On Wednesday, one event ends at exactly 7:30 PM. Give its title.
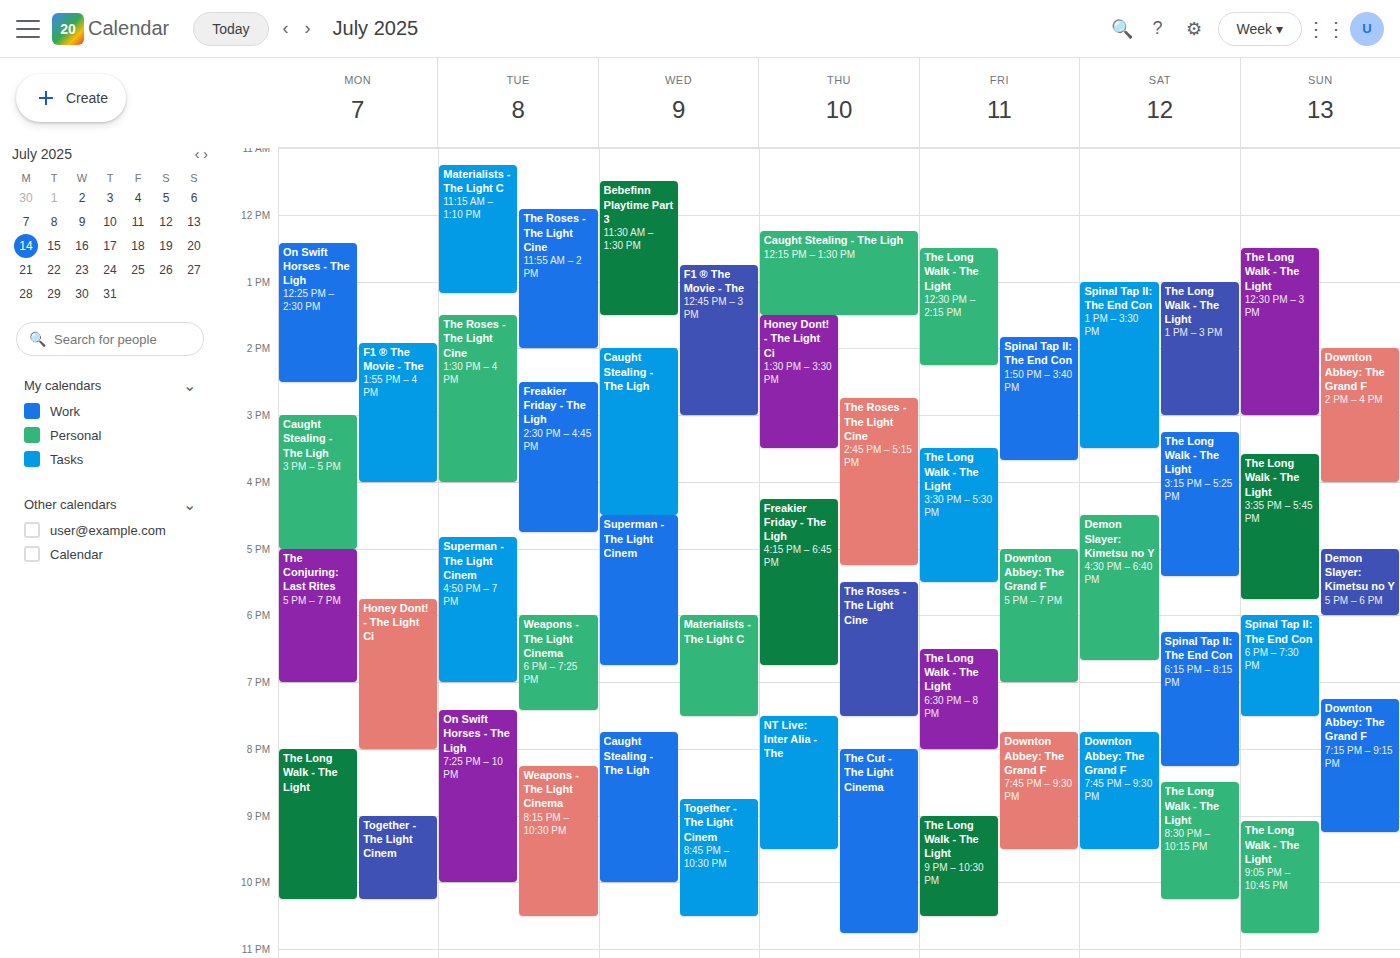
"Materialists - The Light C"